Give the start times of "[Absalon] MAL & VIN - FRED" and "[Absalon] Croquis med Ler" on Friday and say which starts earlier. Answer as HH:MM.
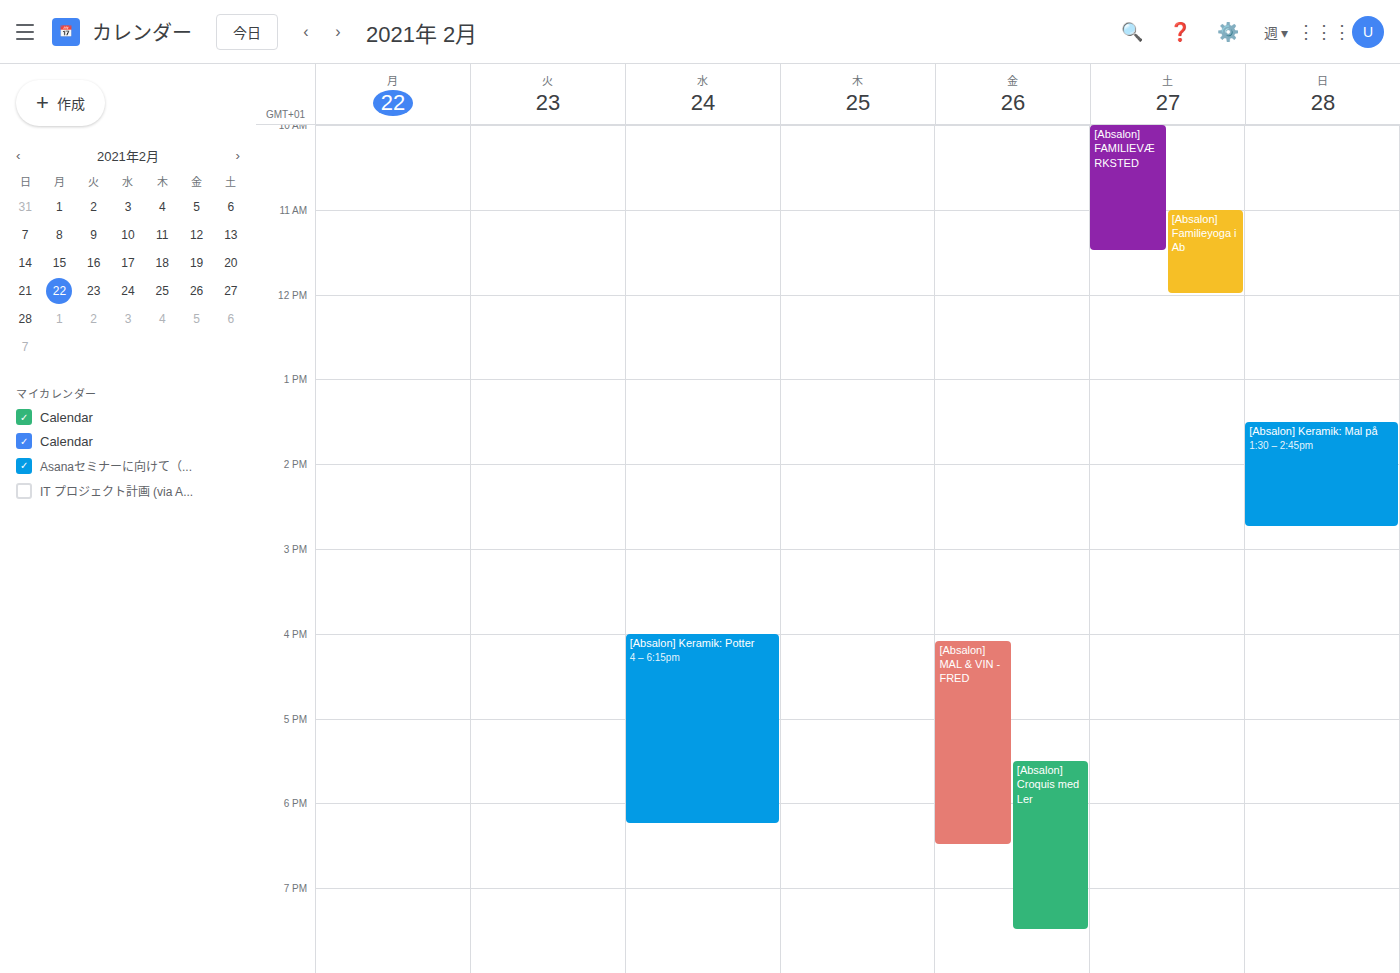
"[Absalon] MAL & VIN - FRED" 16:05; "[Absalon] Croquis med Ler" 17:30.